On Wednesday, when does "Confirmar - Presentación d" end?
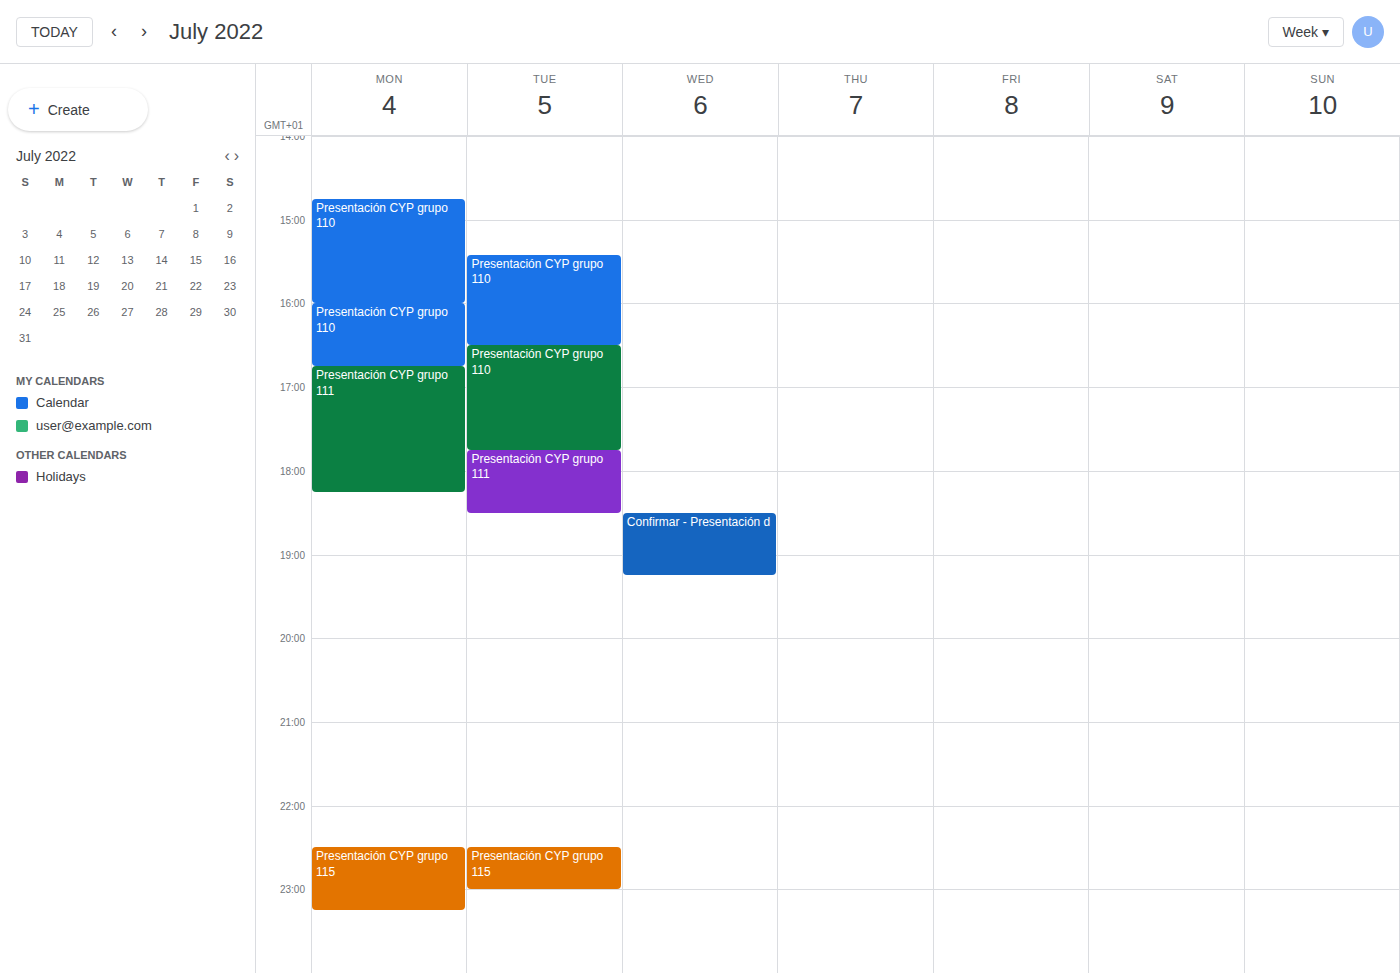
7:15 PM